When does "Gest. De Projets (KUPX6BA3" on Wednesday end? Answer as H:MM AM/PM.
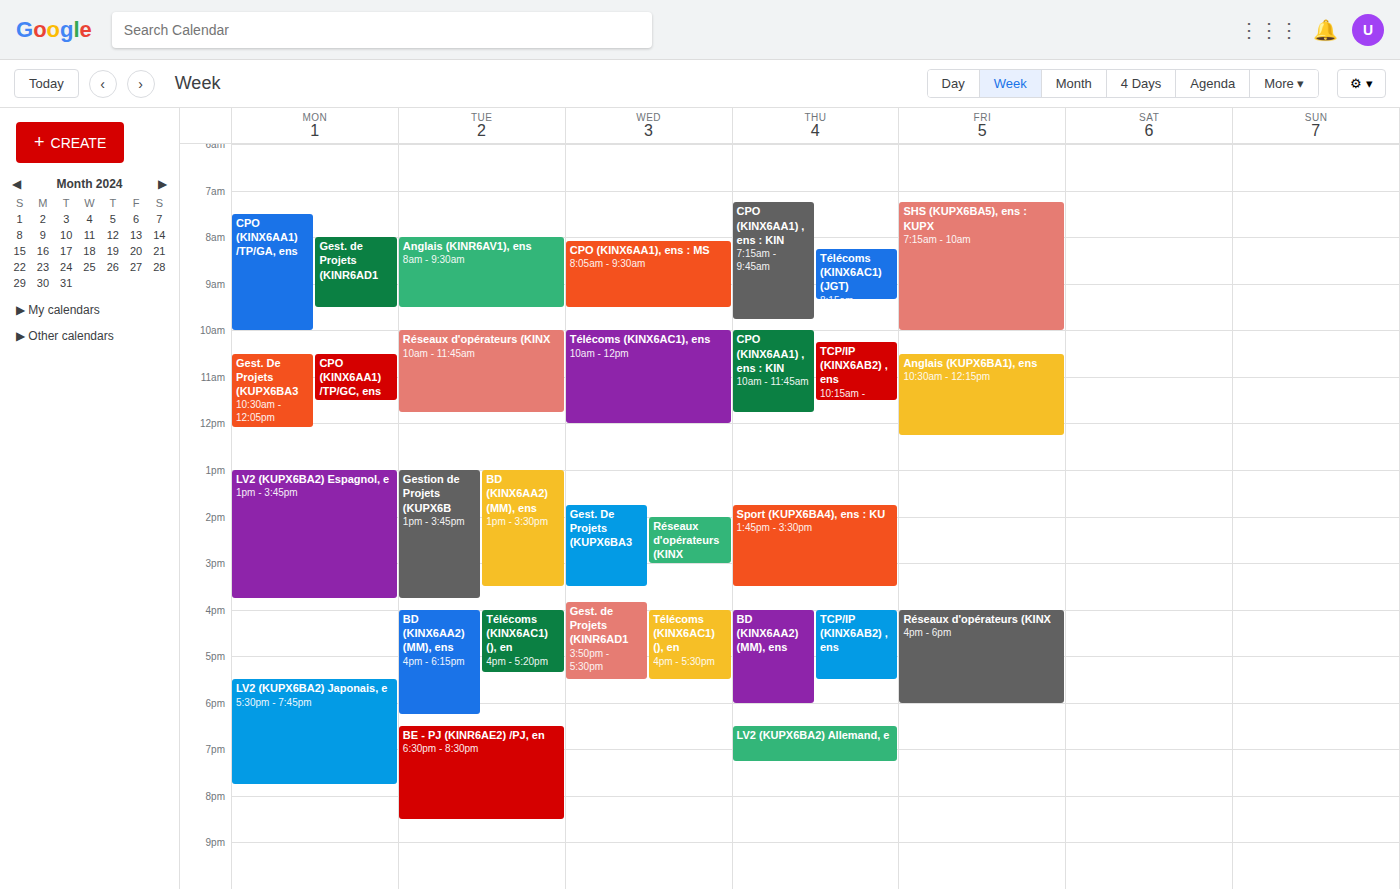
3:30 PM